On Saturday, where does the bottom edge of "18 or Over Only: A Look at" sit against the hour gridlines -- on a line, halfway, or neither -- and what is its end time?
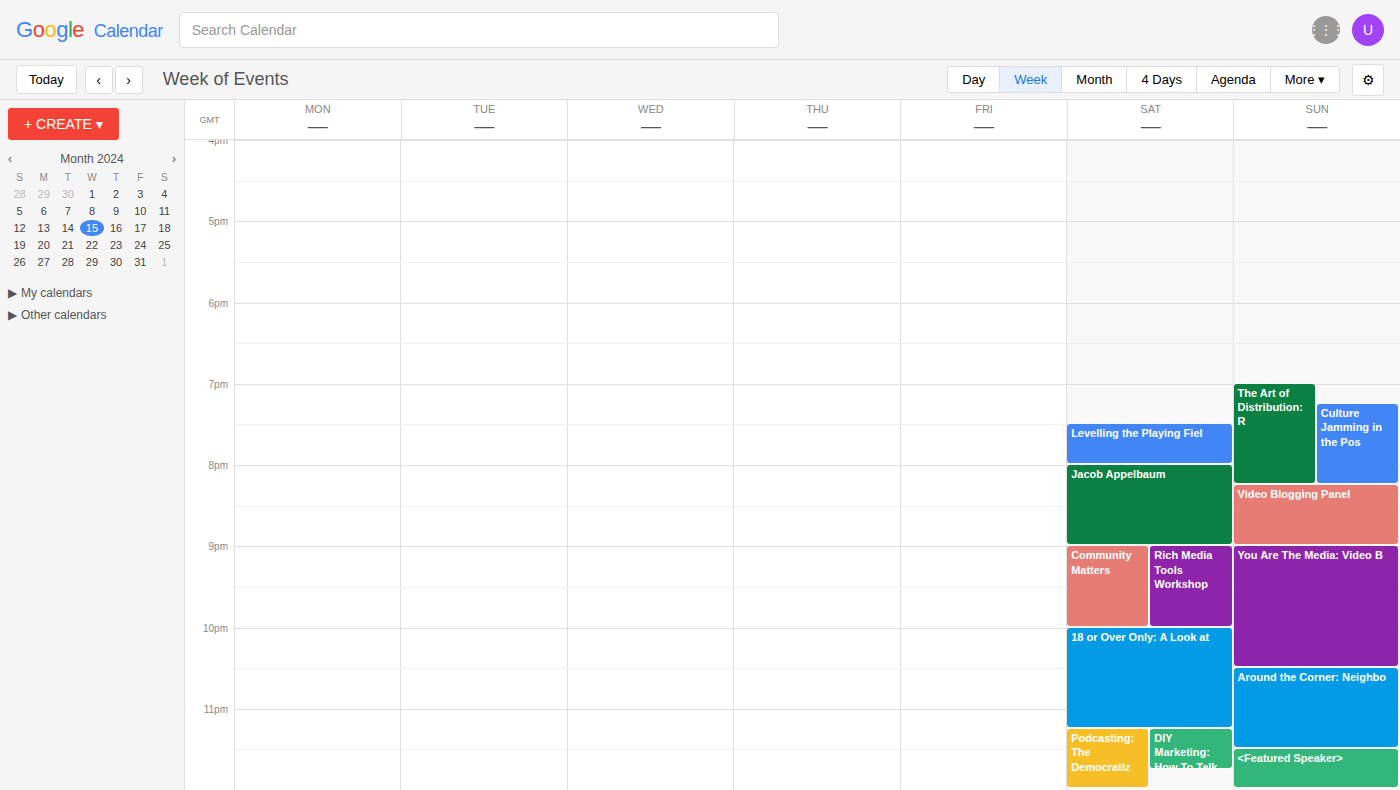
11:15 PM -- neither: a quarter of the way from the 11 PM line to the 12 AM line.